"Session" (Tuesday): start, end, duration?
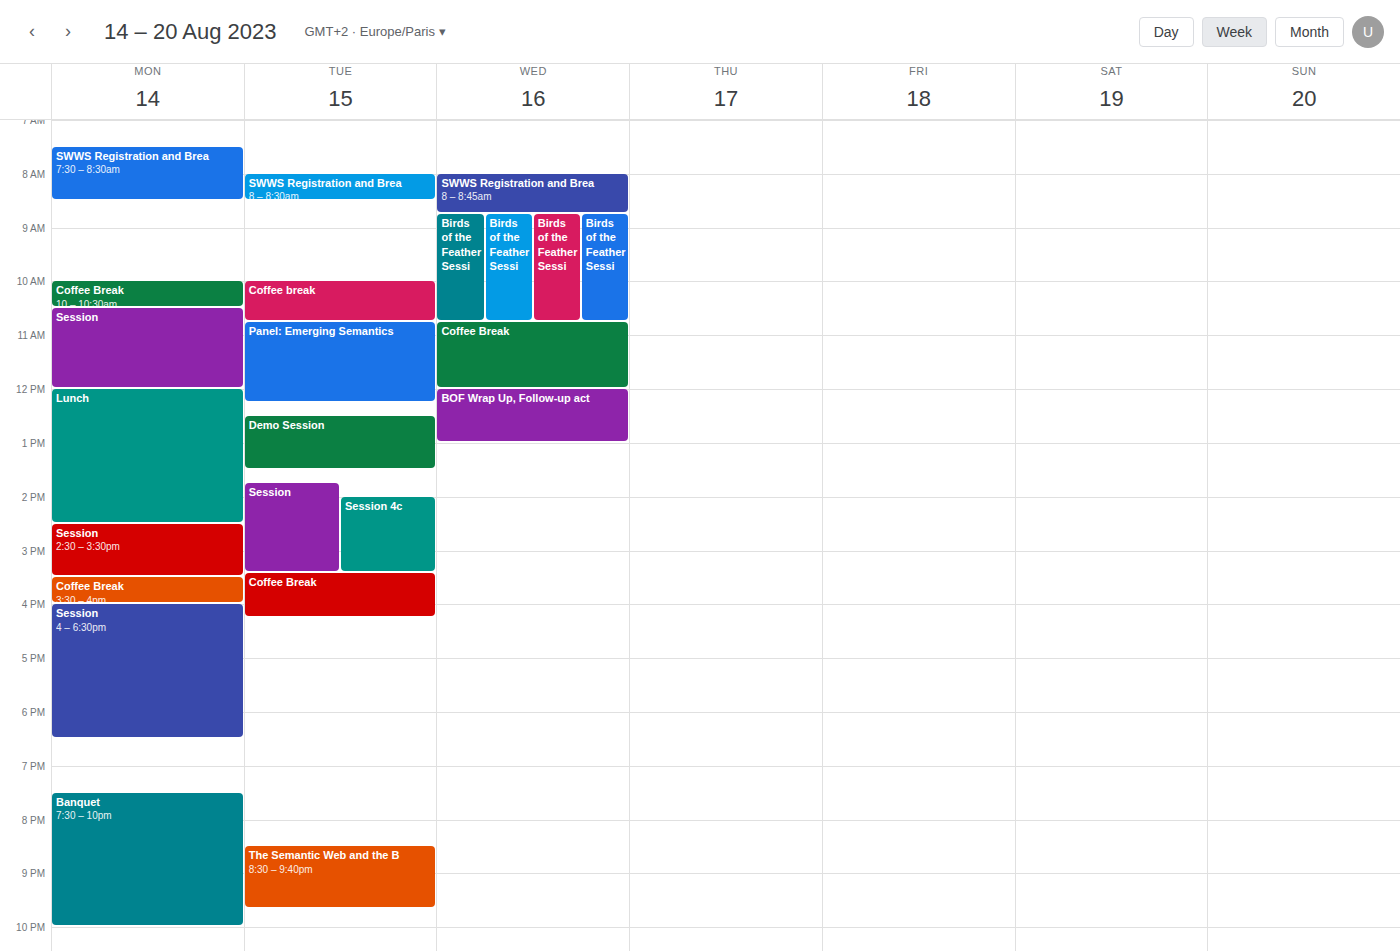
1:45 PM to 3:25 PM, 1 hour 40 minutes